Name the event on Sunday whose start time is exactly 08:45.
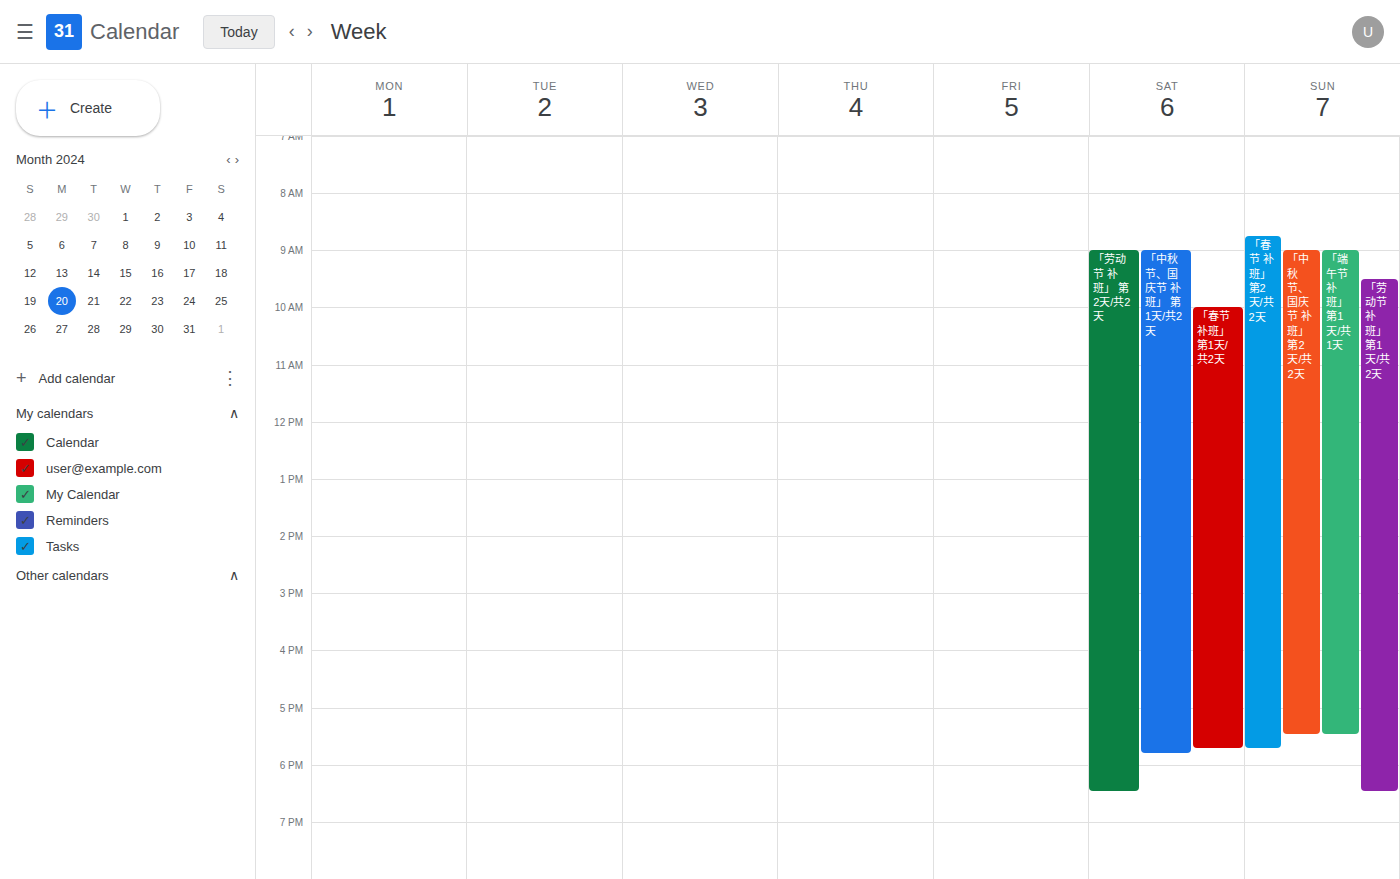
"「春节 补班」 第2天/共2天"